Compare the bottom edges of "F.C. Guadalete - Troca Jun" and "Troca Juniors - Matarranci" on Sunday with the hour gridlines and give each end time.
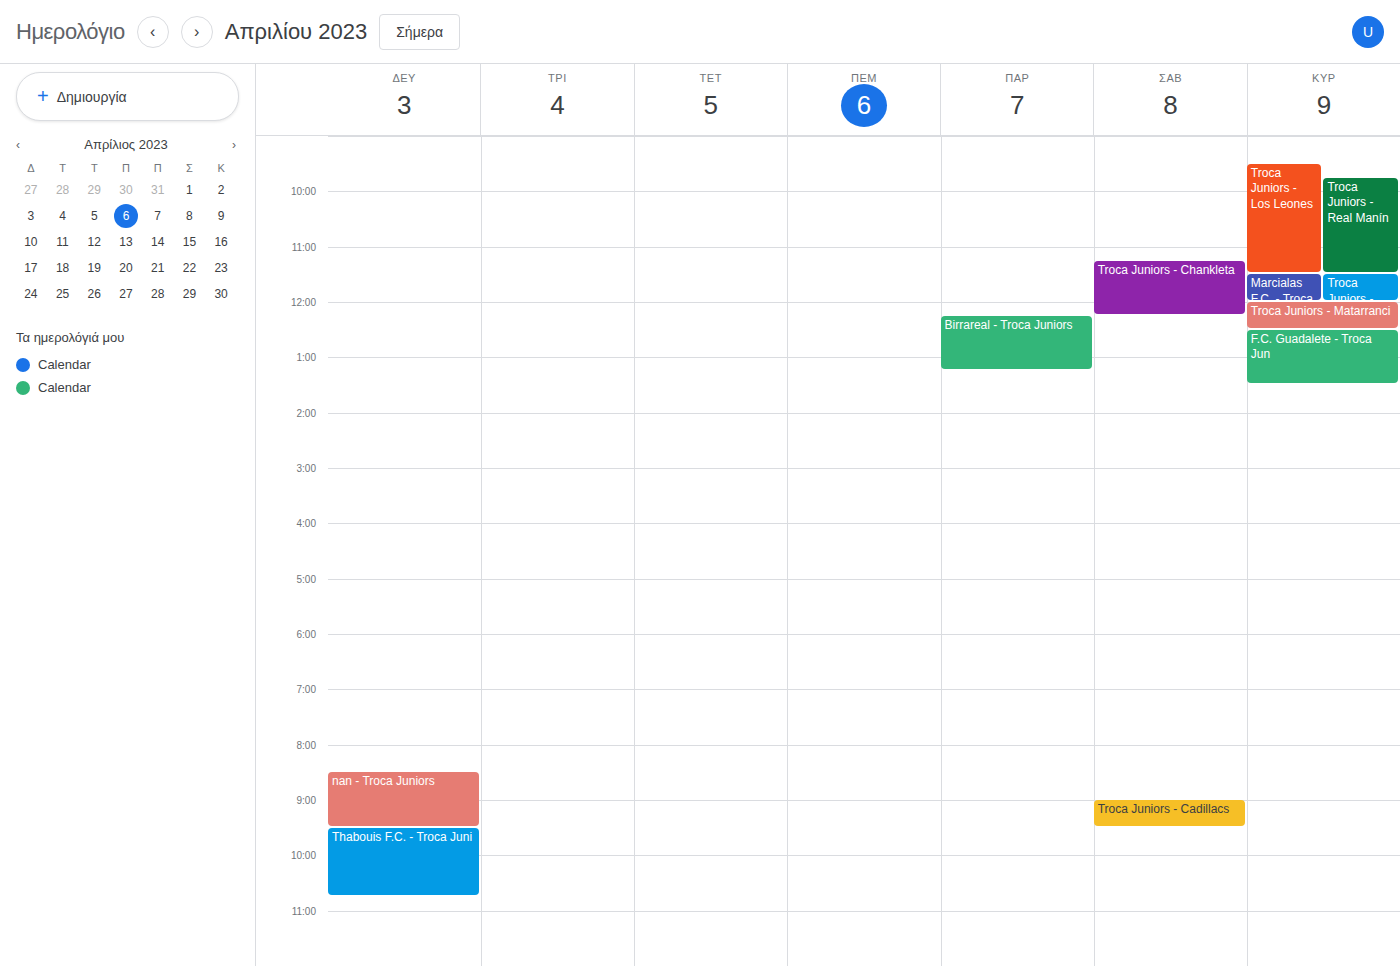
"F.C. Guadalete - Troca Jun": 1:30 PM, halfway between the 1 PM and 2 PM lines. "Troca Juniors - Matarranci": 12:30 PM, halfway between the 12 PM and 1 PM lines.